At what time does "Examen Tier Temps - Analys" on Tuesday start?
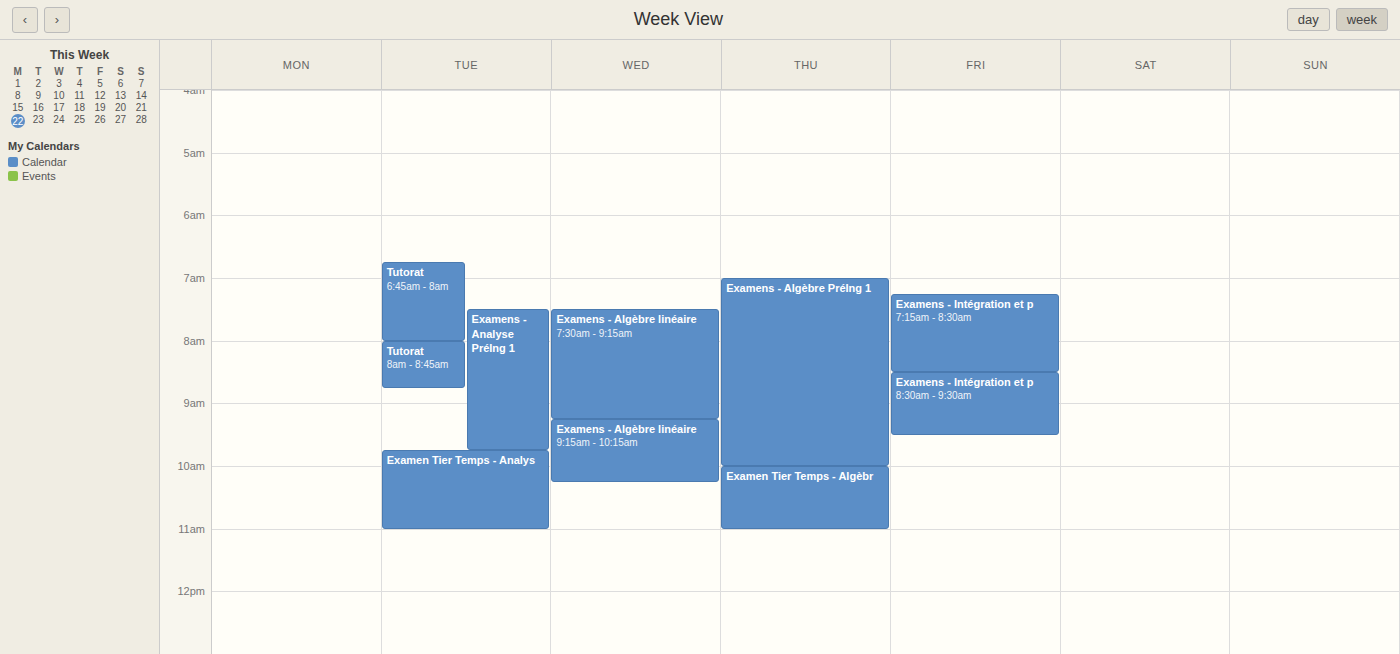
9:45 AM